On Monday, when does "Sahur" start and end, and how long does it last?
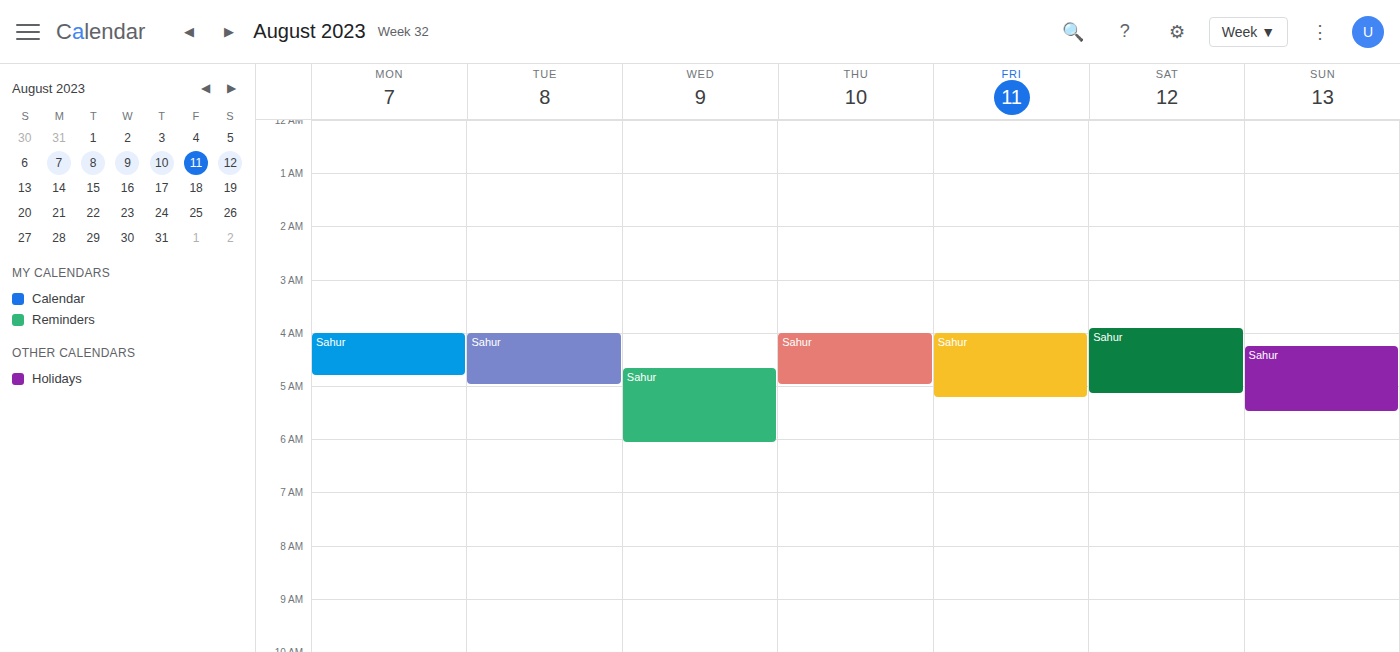
4:00 AM to 4:50 AM, 50 minutes